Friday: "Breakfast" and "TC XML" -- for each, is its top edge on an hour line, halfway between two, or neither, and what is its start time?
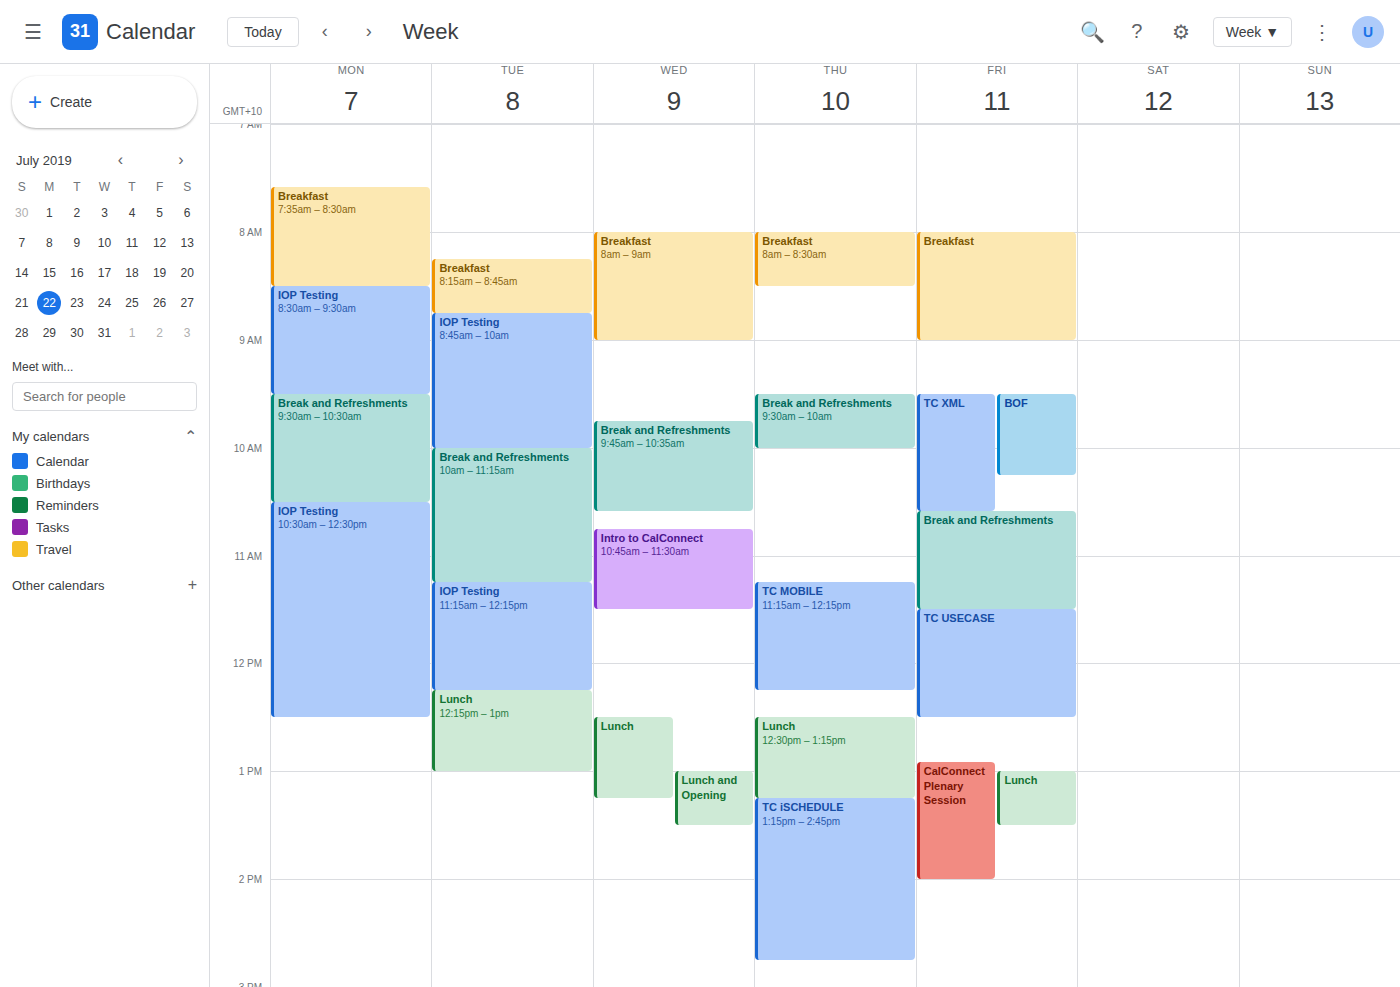
"Breakfast": 8:00 AM, exactly on the 8 AM line. "TC XML": 9:30 AM, halfway between the 9 AM and 10 AM lines.